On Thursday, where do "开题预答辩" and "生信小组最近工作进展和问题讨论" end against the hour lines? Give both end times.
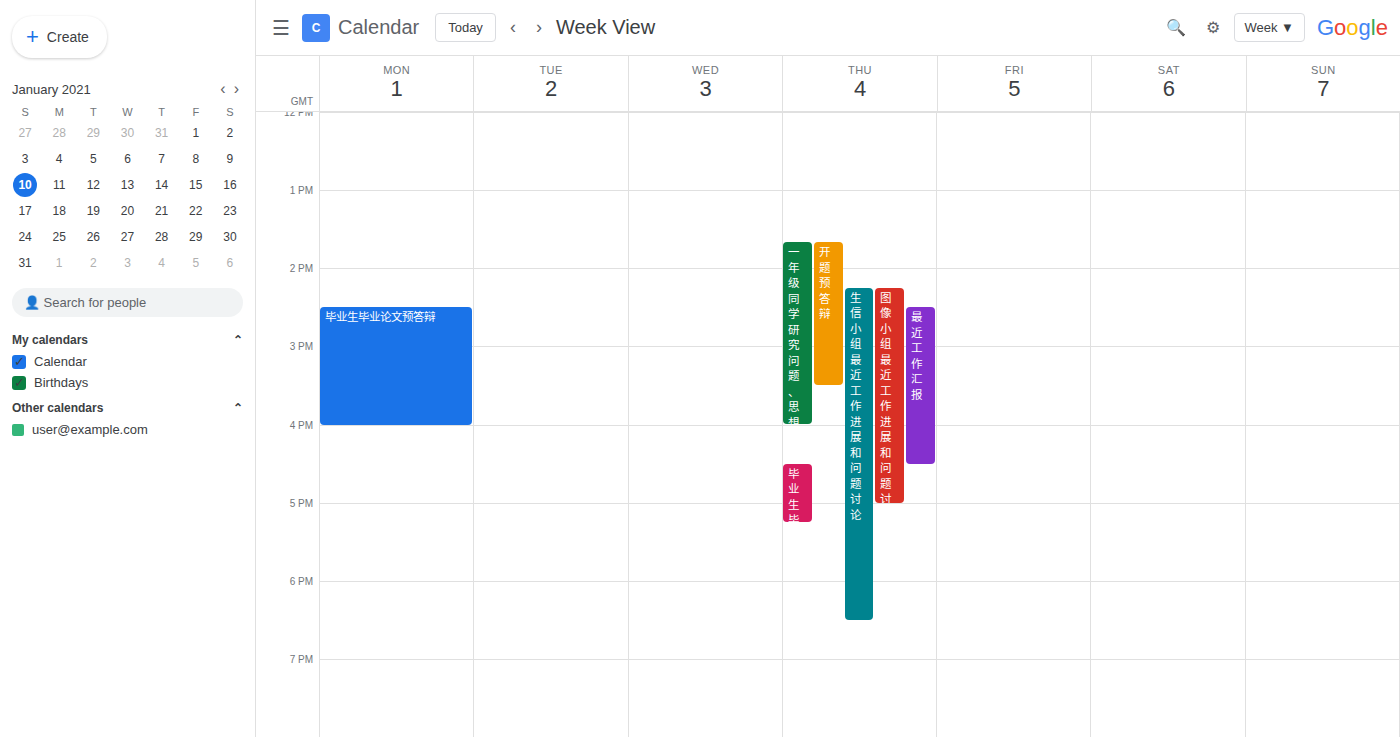
"开题预答辩": 3:30 PM, halfway between the 3 PM and 4 PM lines. "生信小组最近工作进展和问题讨论": 6:30 PM, halfway between the 6 PM and 7 PM lines.